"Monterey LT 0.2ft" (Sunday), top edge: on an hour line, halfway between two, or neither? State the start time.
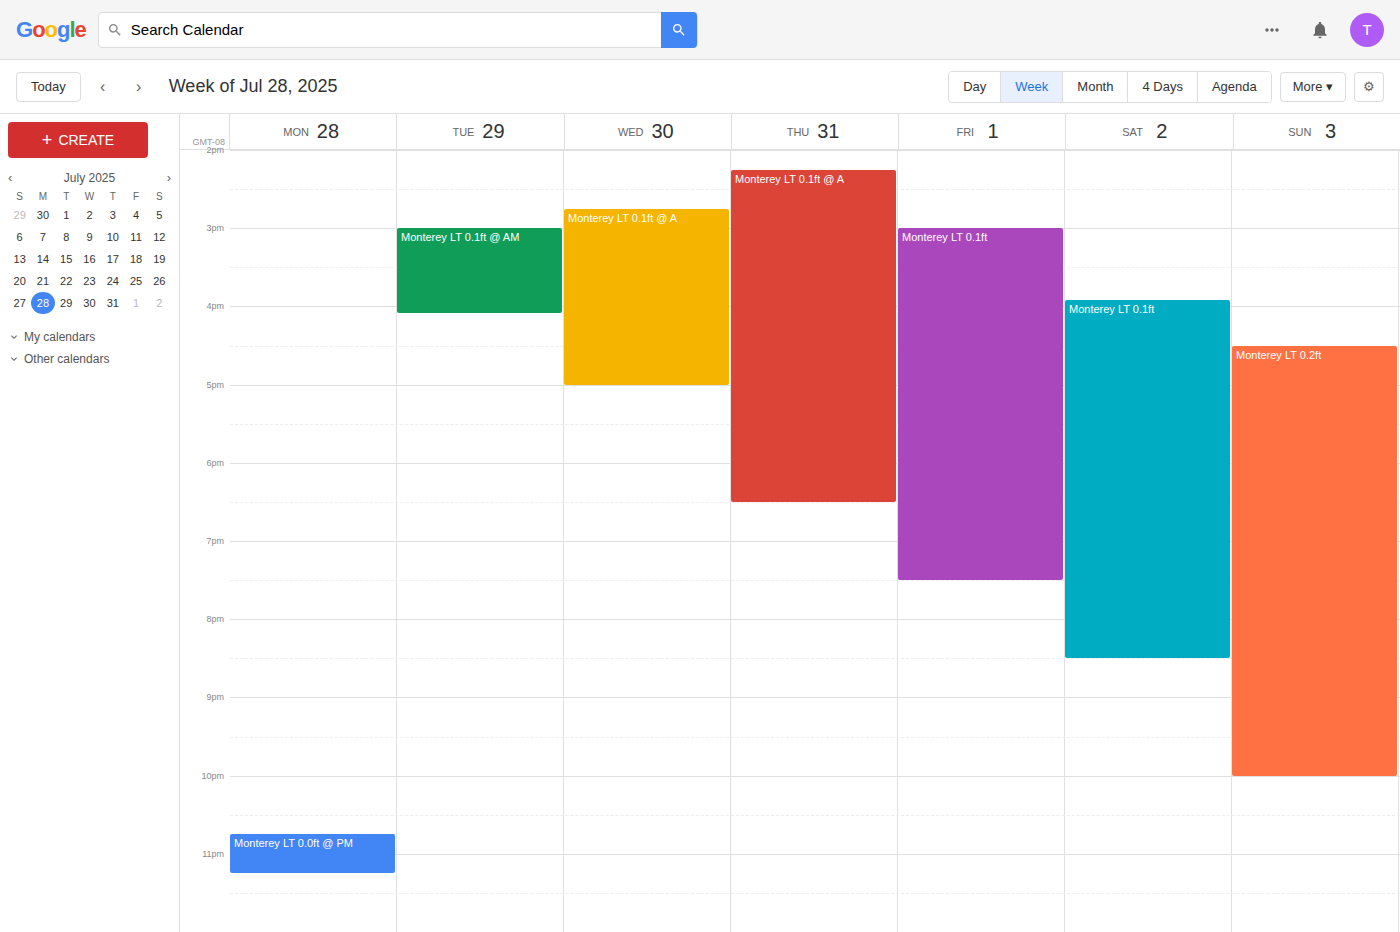
4:30 PM -- halfway between the 4 PM and 5 PM lines.